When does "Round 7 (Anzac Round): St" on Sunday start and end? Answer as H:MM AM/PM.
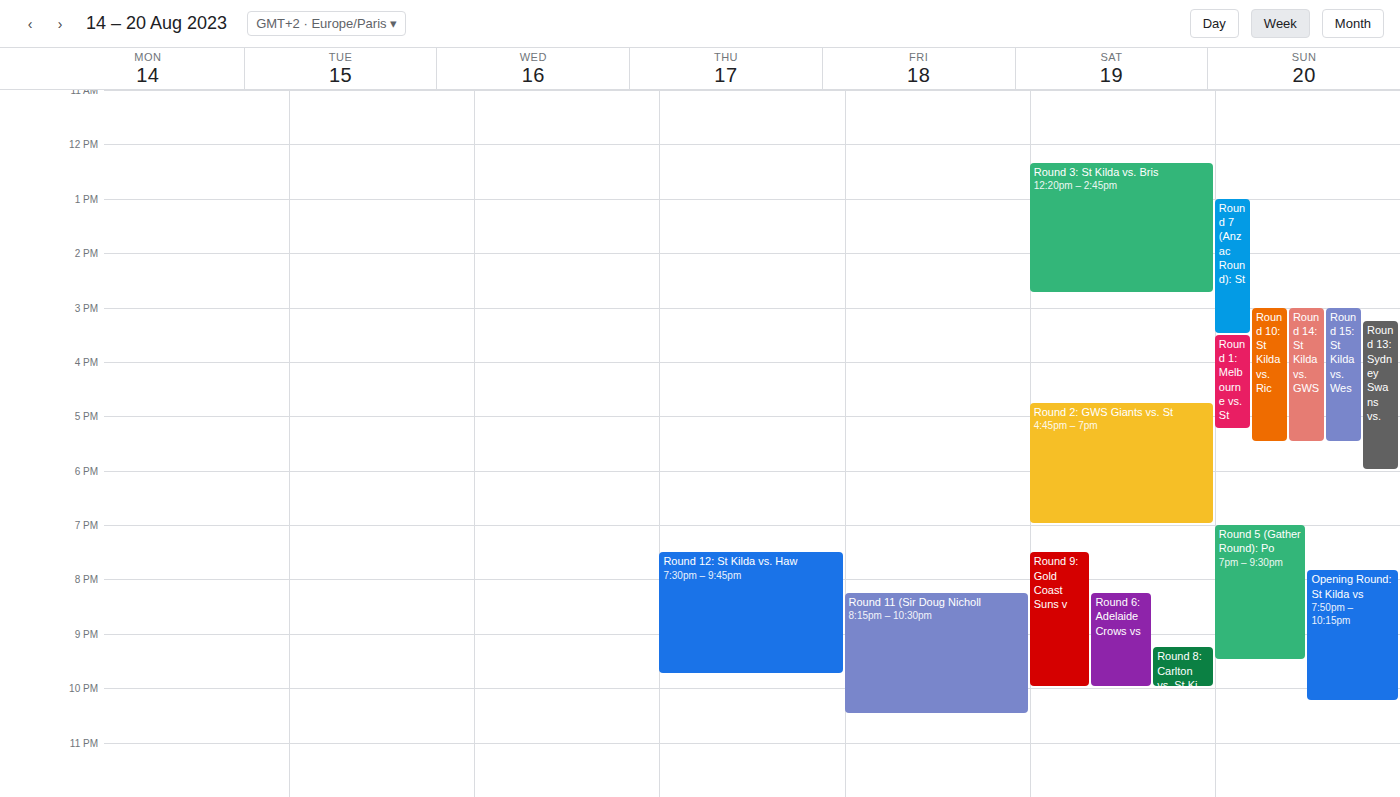
1:00 PM to 3:30 PM